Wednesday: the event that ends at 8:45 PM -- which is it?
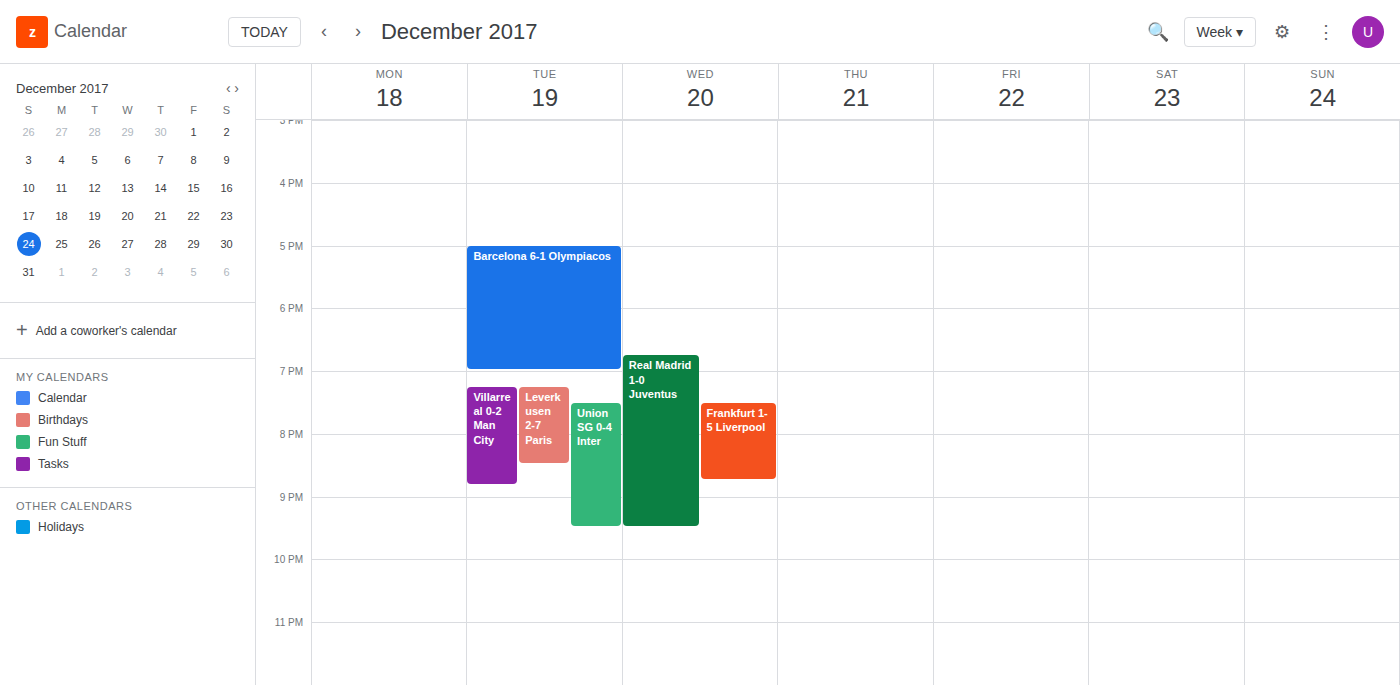
"Frankfurt 1-5 Liverpool"